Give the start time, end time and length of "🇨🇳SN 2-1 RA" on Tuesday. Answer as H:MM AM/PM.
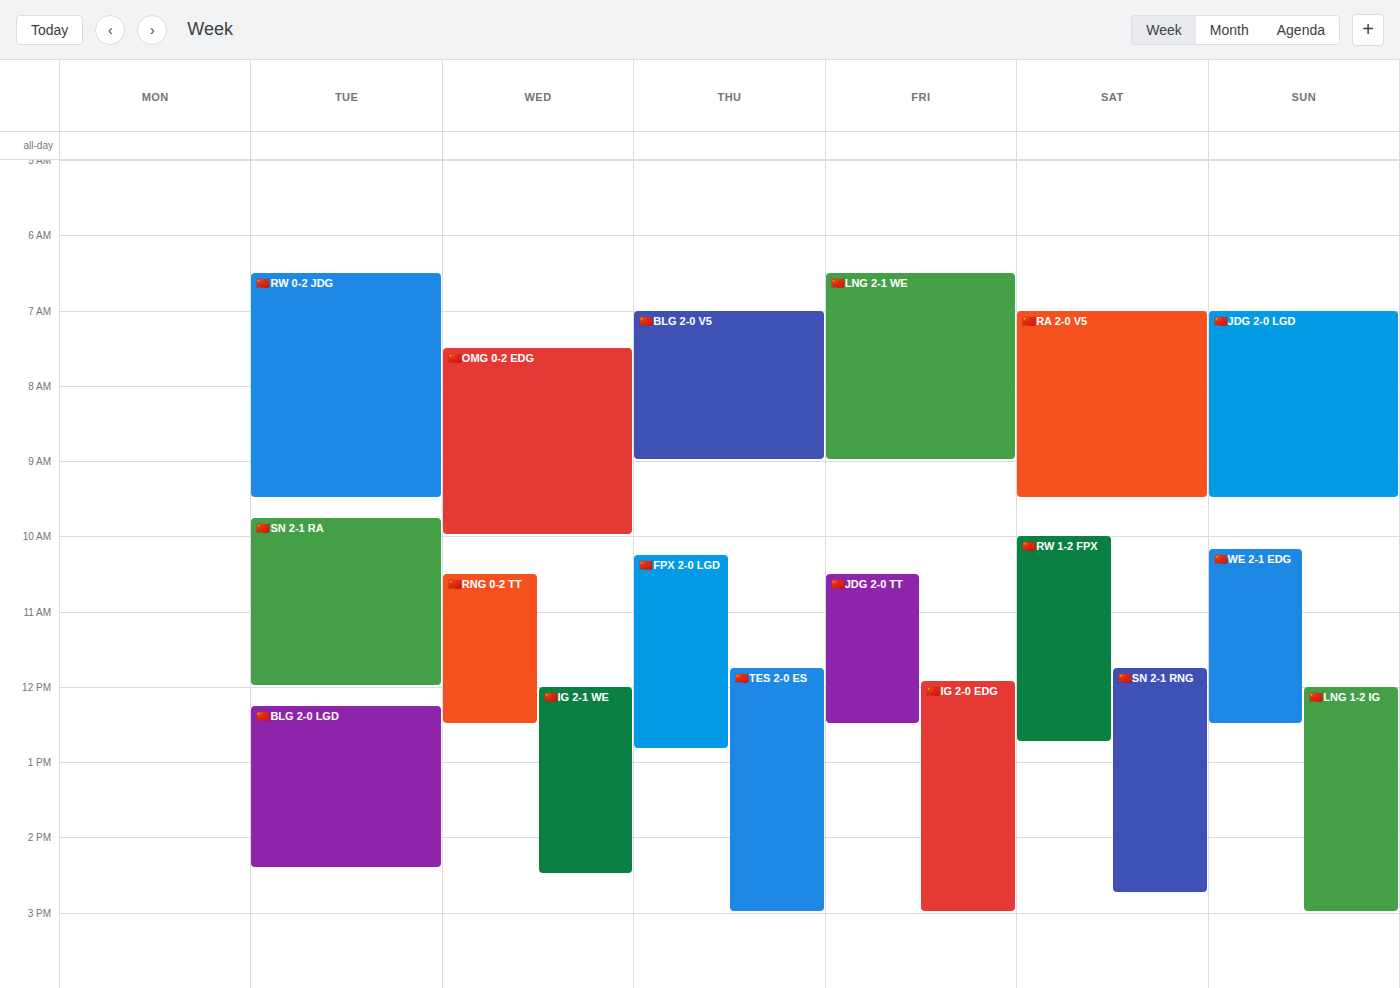
9:45 AM to 12:00 PM, 2 hours 15 minutes